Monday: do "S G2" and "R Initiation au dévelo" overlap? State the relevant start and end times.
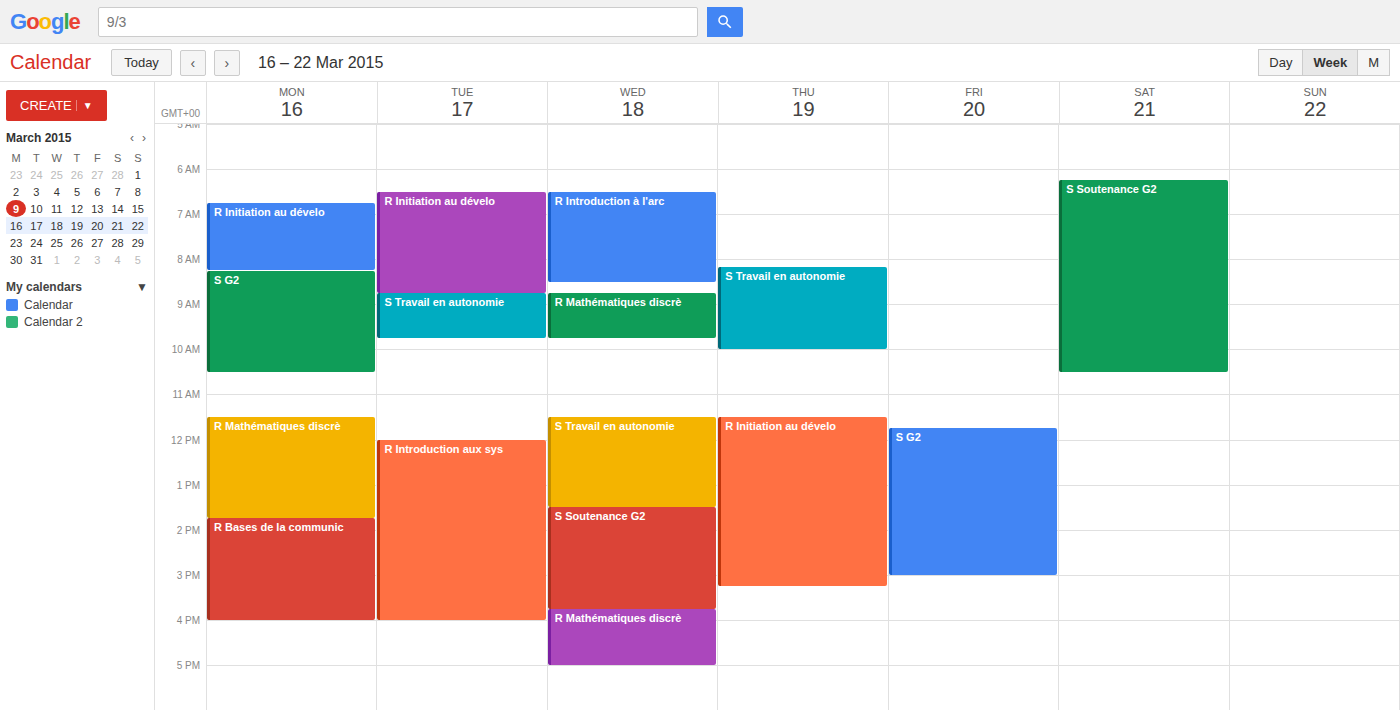
"R Initiation au dévelo" ends at 8:15 AM, exactly when "S G2" starts -- they touch but do not overlap.